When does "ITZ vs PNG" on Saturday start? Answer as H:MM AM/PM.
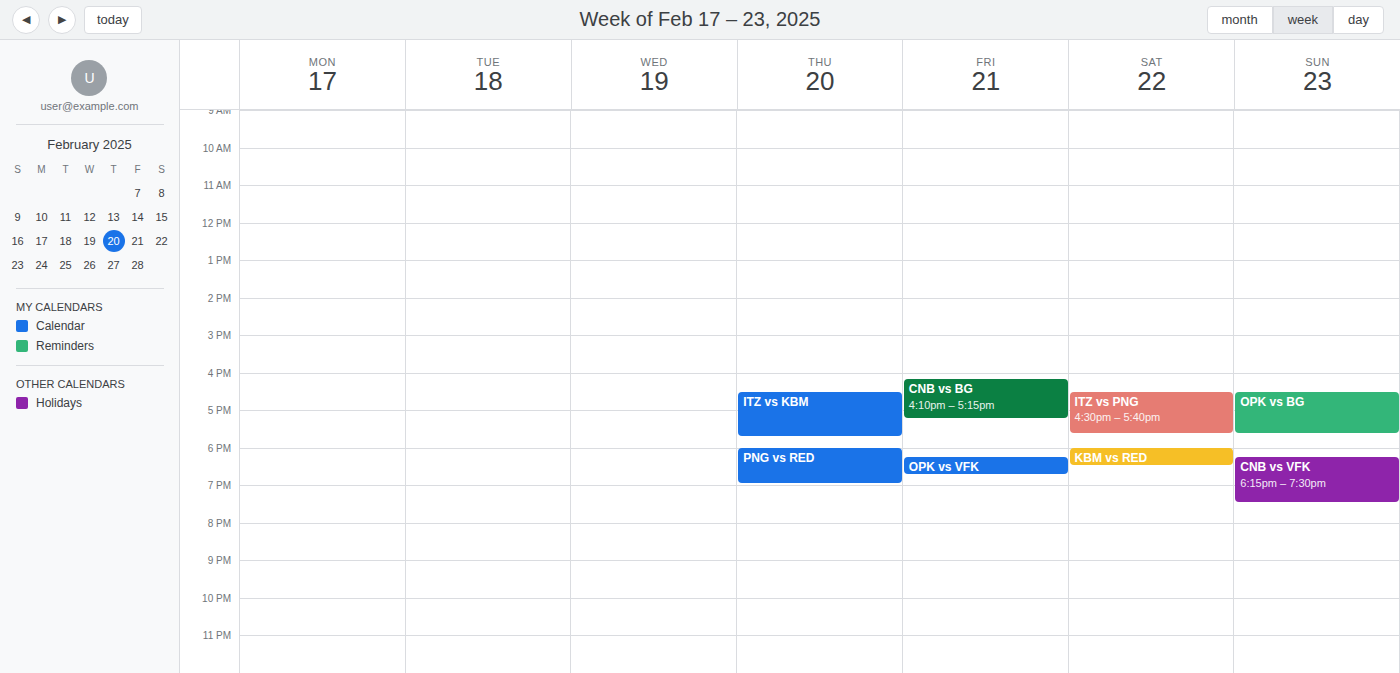
4:30 PM